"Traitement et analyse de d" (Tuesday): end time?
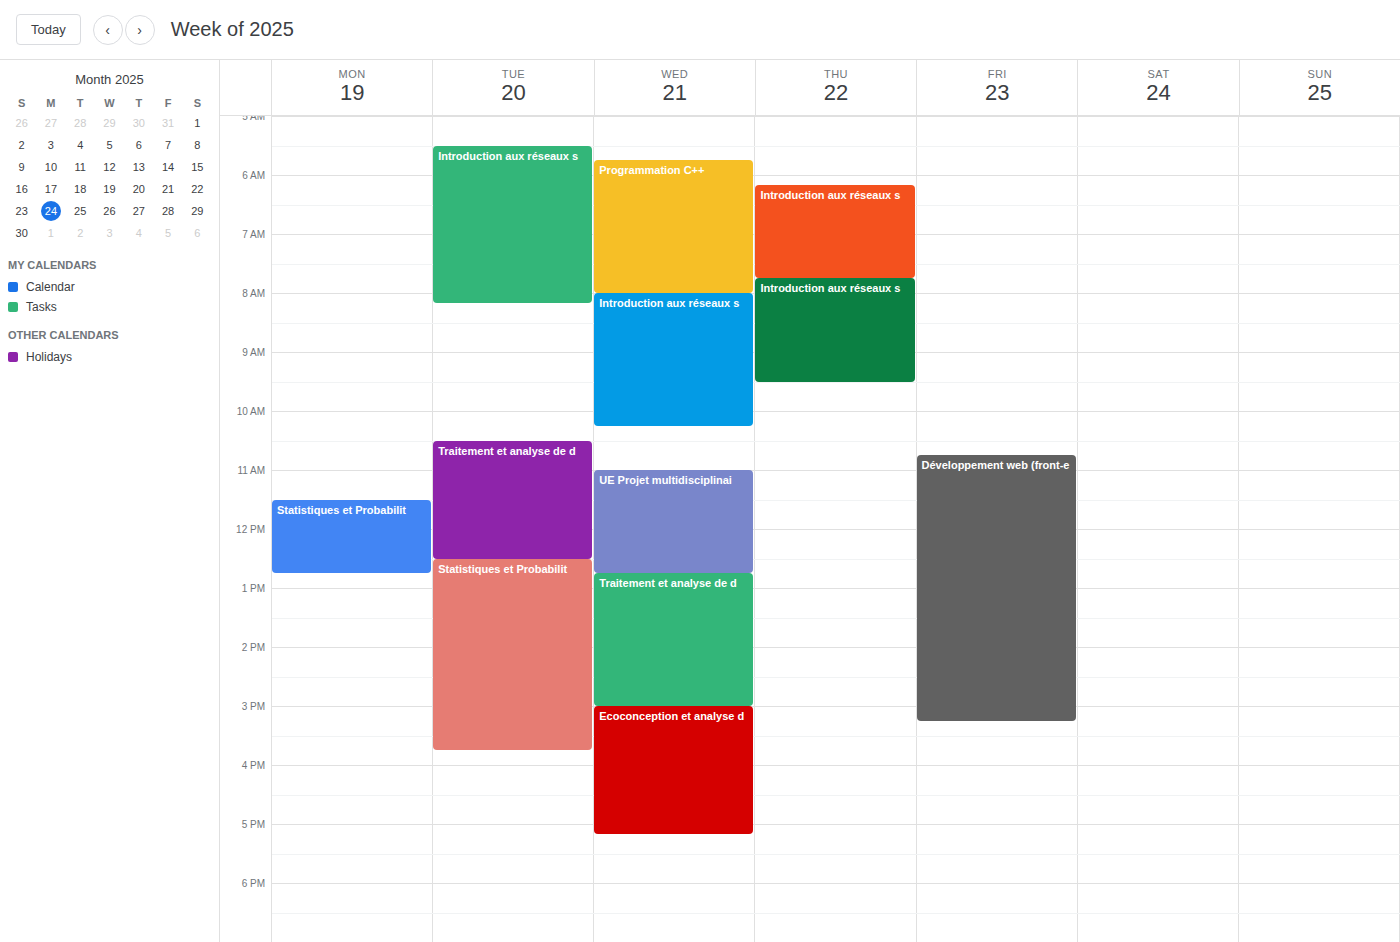
12:30 PM